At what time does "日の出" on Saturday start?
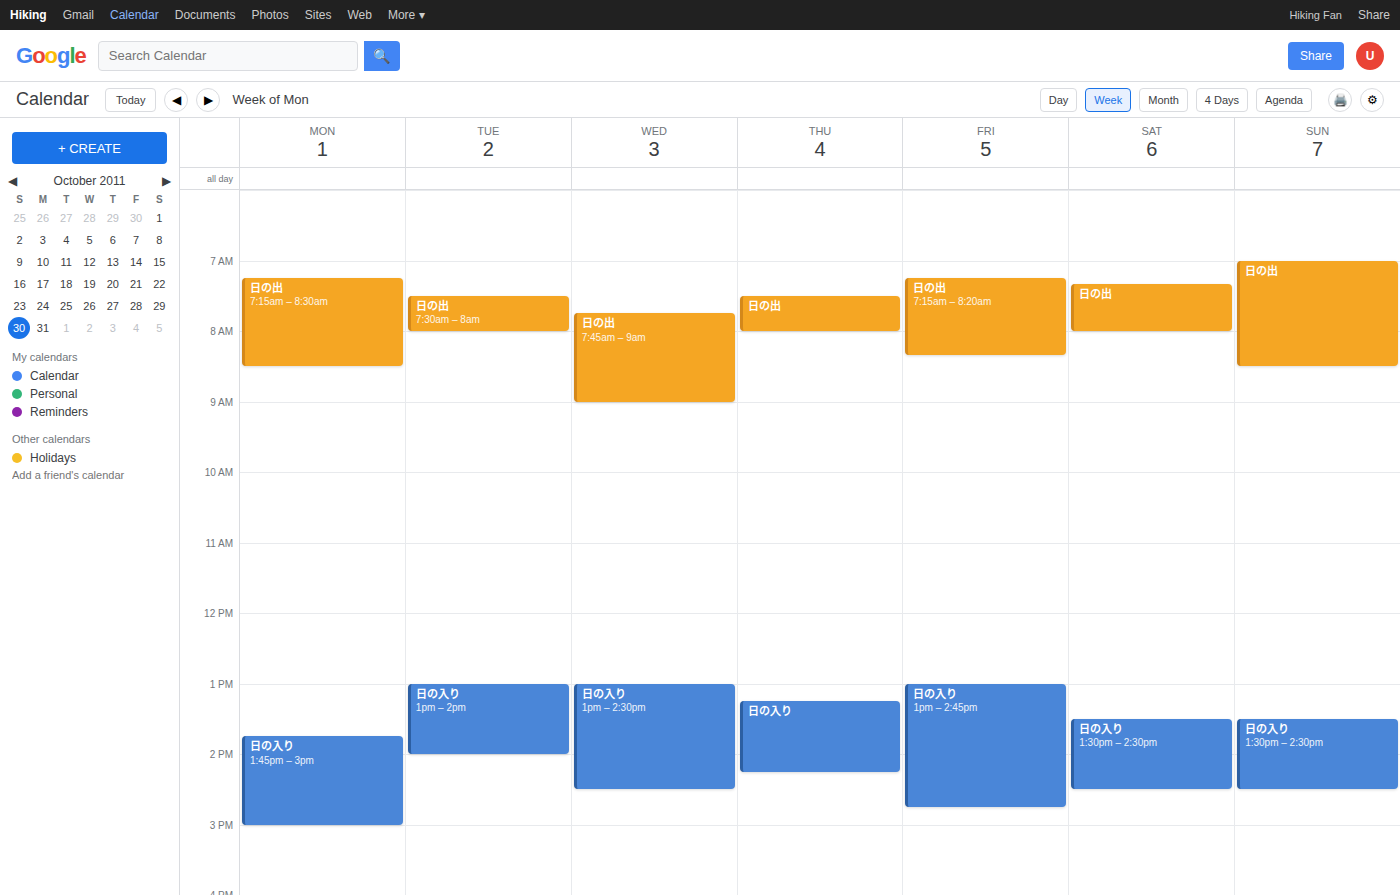
7:20 AM